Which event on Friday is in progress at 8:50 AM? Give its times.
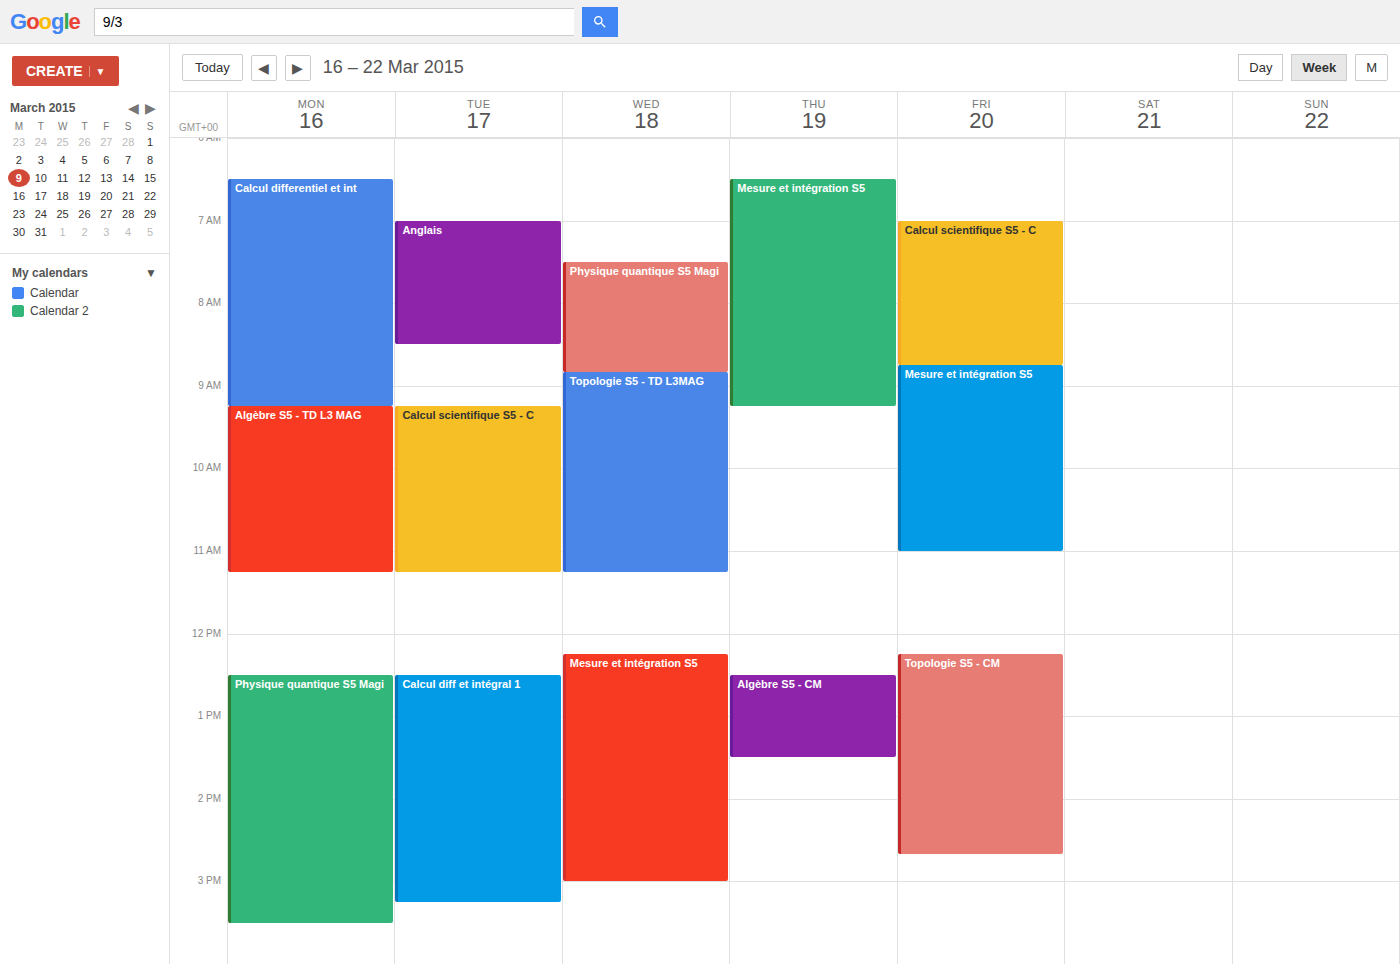
"Mesure et intégration S5", 8:45 AM to 11:00 AM